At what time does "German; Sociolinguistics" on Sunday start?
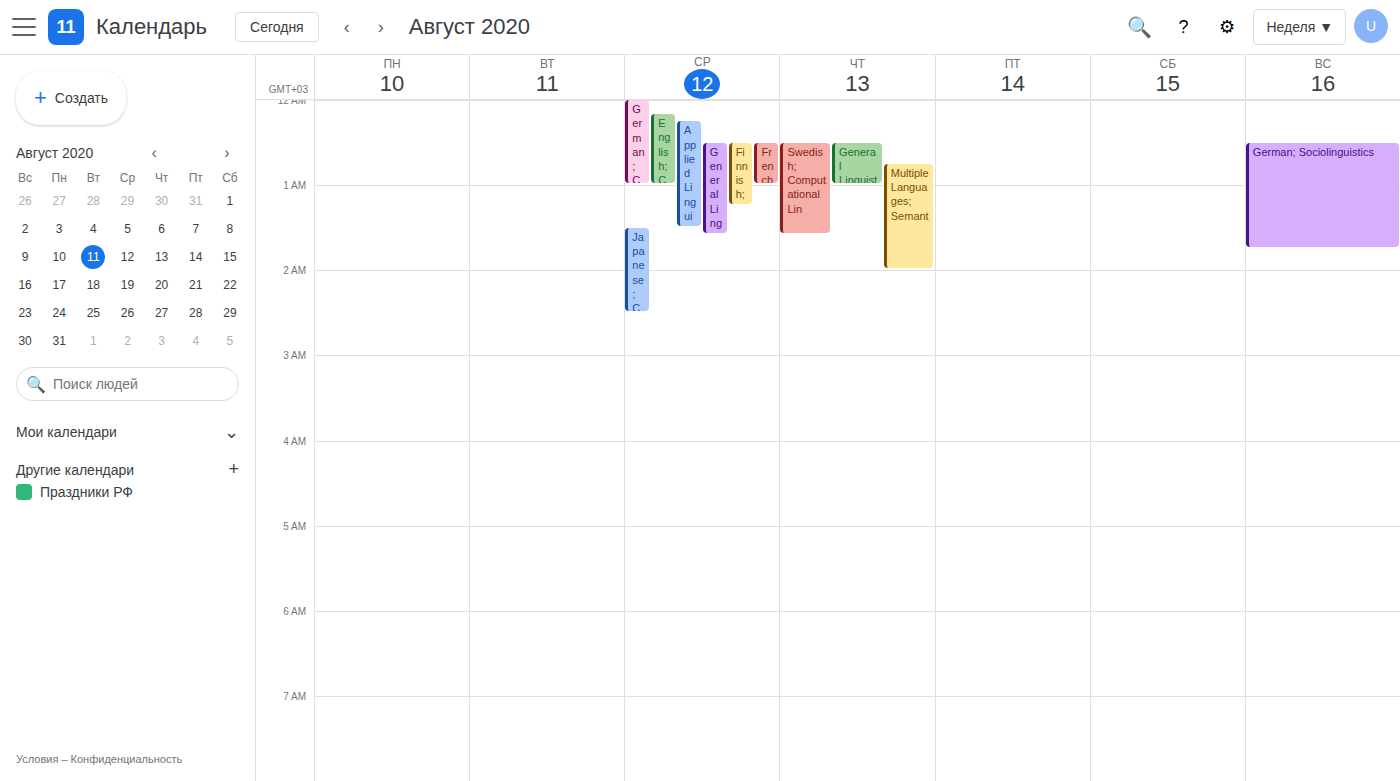
12:30 AM